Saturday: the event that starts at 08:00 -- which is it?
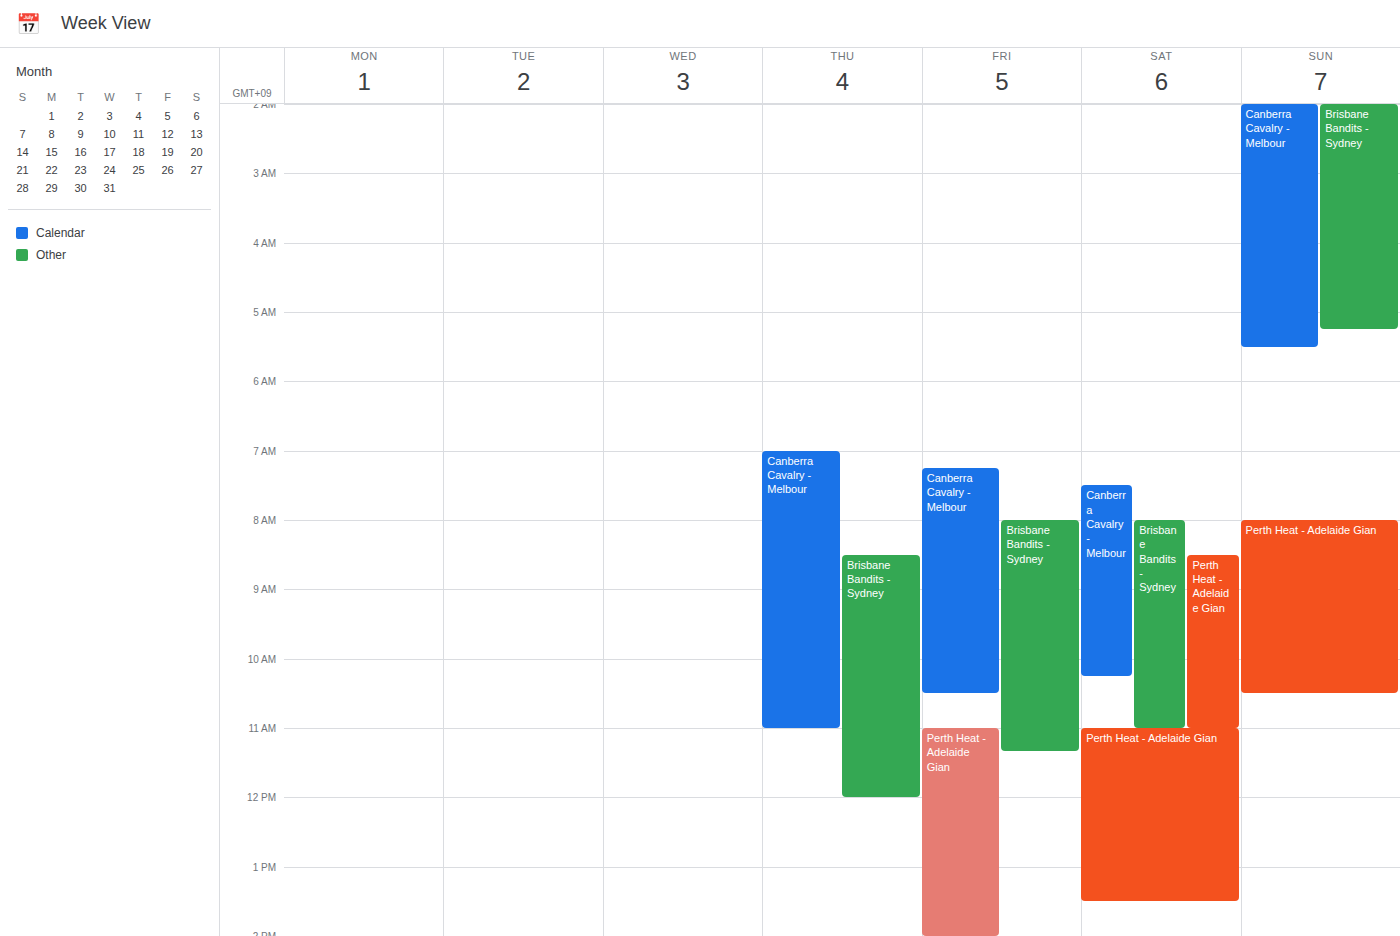
"Brisbane Bandits - Sydney"